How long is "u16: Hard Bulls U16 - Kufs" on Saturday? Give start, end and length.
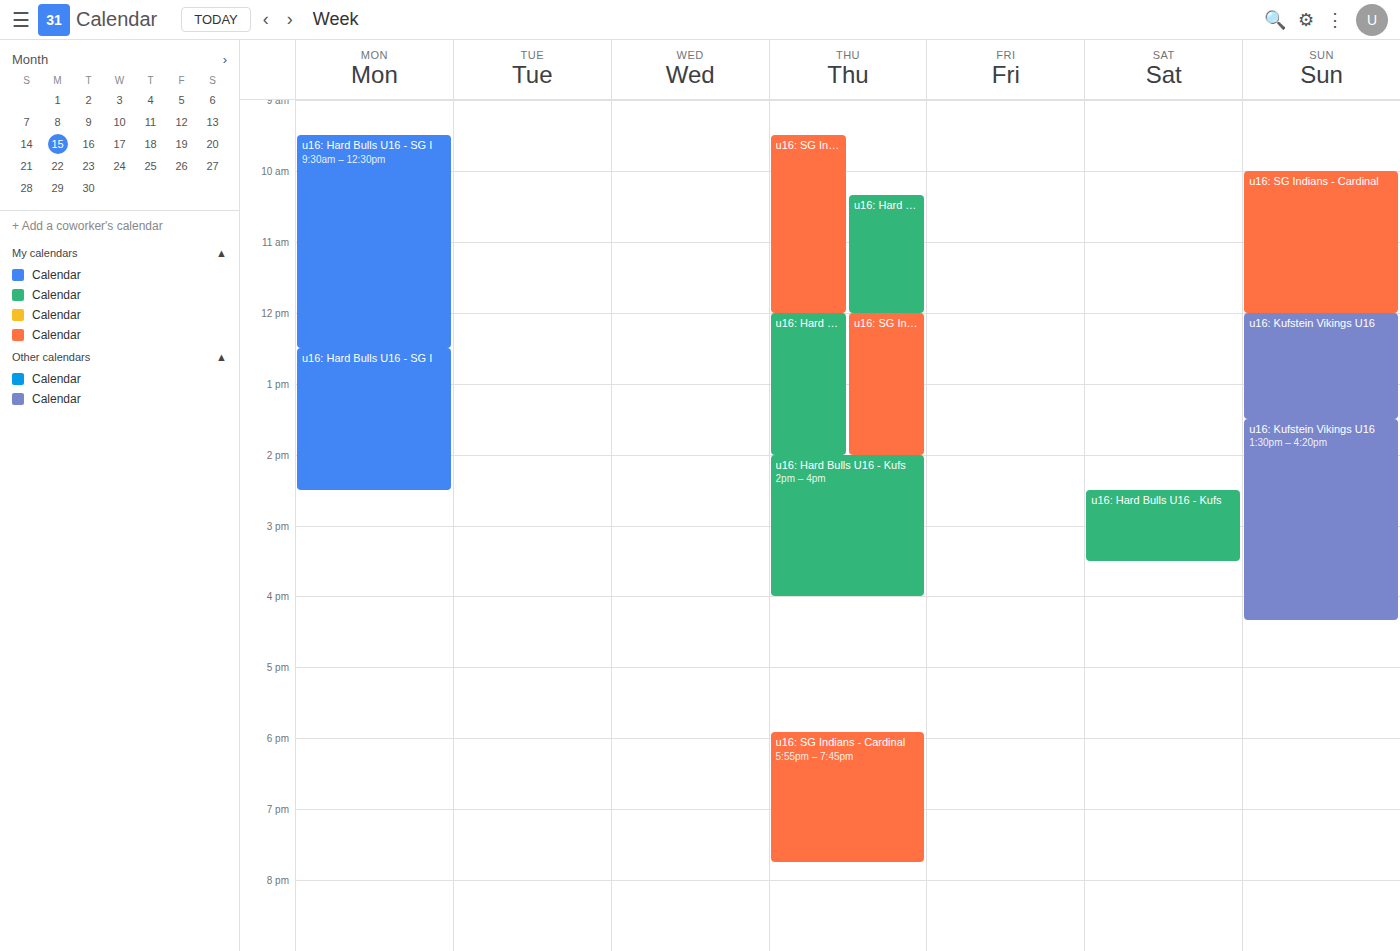
2:30 PM to 3:30 PM, 1 hour